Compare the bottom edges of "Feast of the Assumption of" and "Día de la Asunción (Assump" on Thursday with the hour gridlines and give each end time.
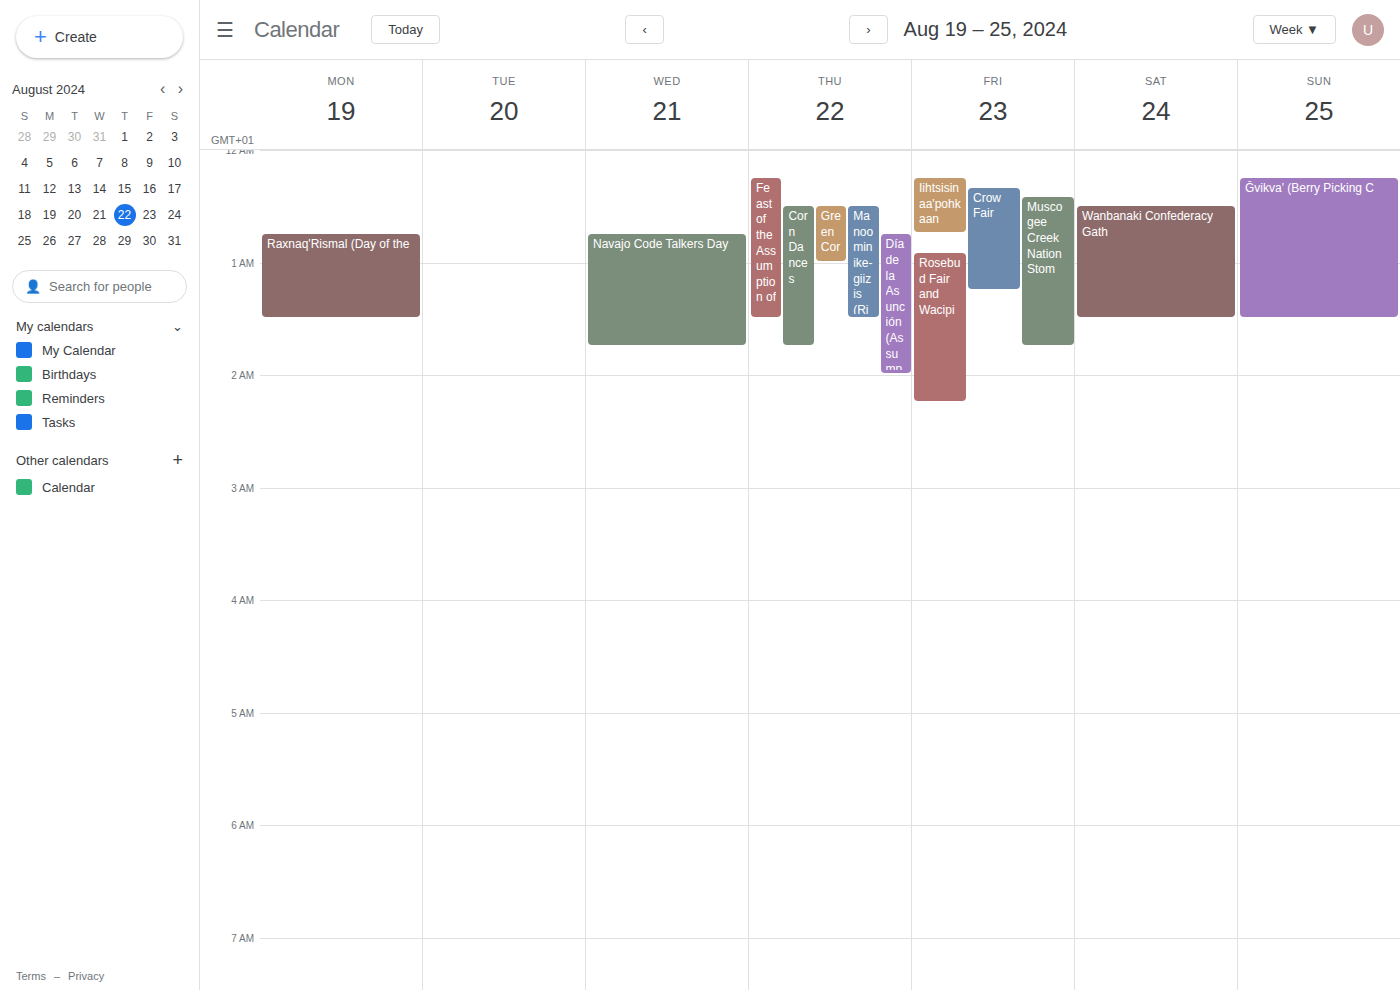
"Feast of the Assumption of": 1:30 AM, halfway between the 1 AM and 2 AM lines. "Día de la Asunción (Assump": 2:00 AM, exactly on the 2 AM line.